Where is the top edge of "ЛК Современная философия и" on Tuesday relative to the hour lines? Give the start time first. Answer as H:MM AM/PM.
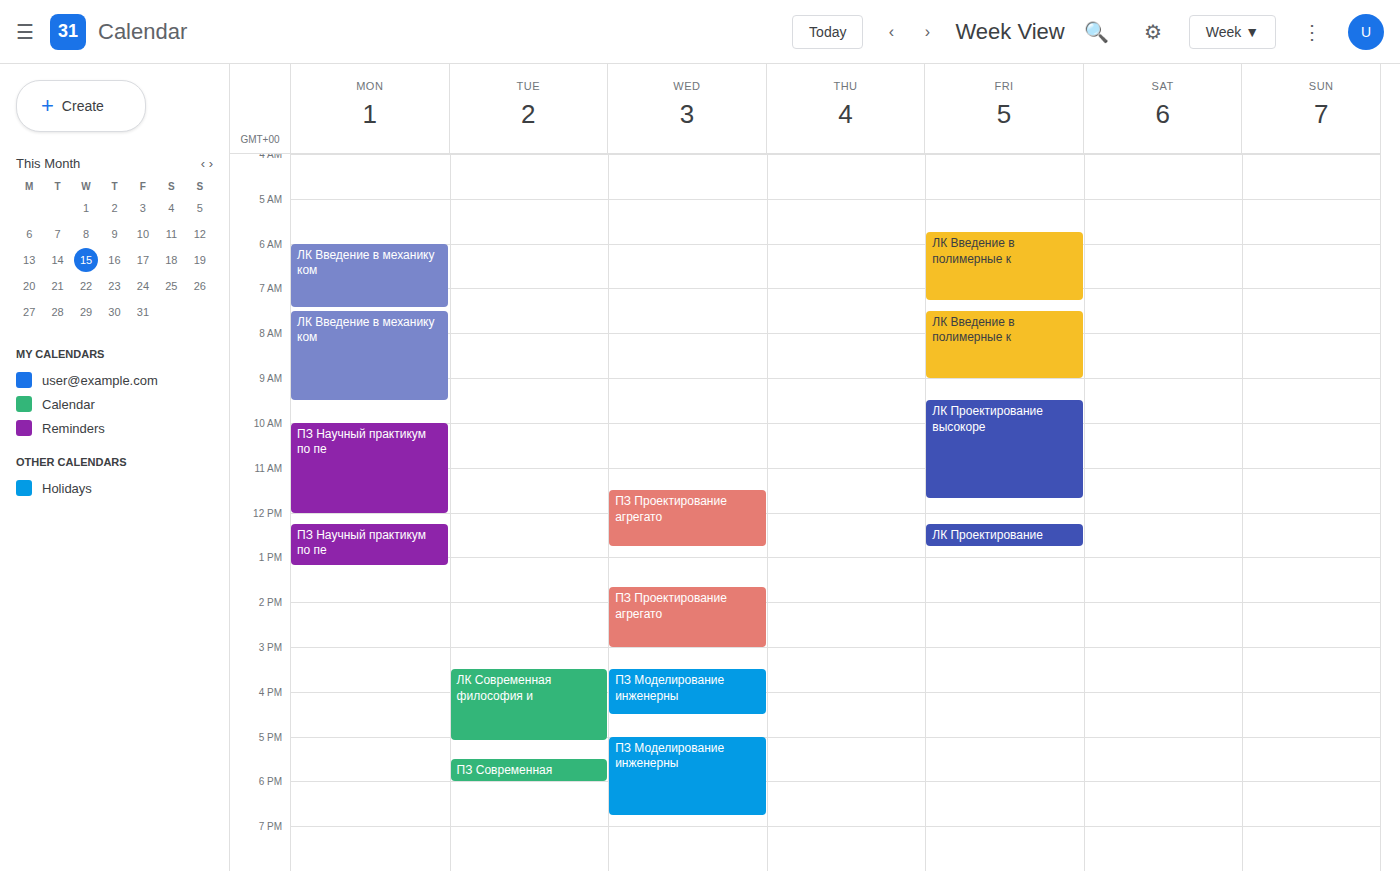
3:30 PM -- halfway between the 3 PM and 4 PM lines.